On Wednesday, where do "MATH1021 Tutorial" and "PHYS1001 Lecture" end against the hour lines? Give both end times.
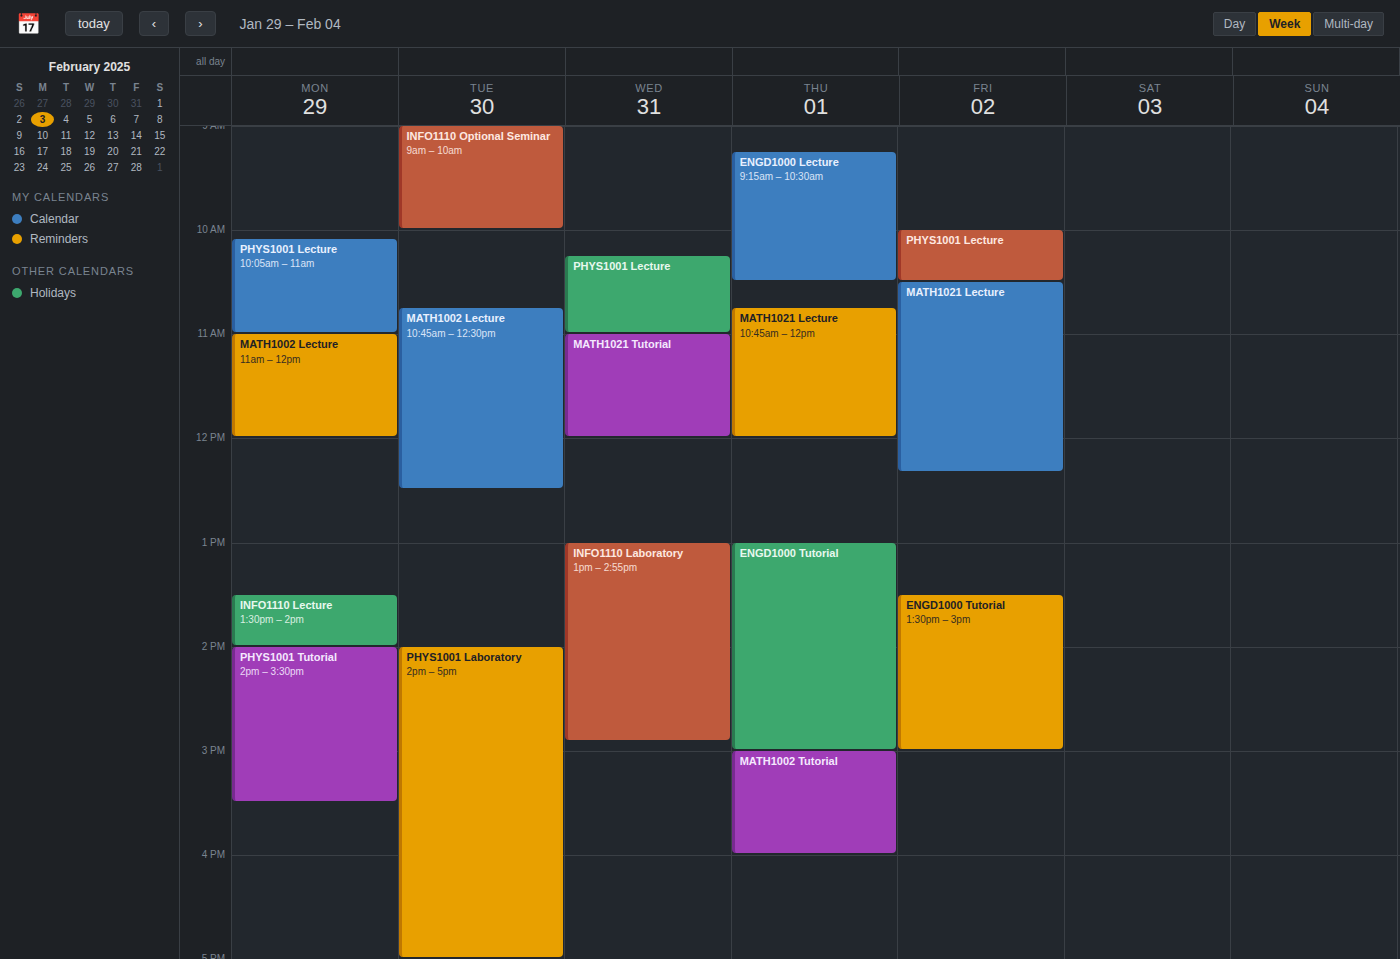
"MATH1021 Tutorial": 12:00 PM, exactly on the 12 PM line. "PHYS1001 Lecture": 11:00 AM, exactly on the 11 AM line.